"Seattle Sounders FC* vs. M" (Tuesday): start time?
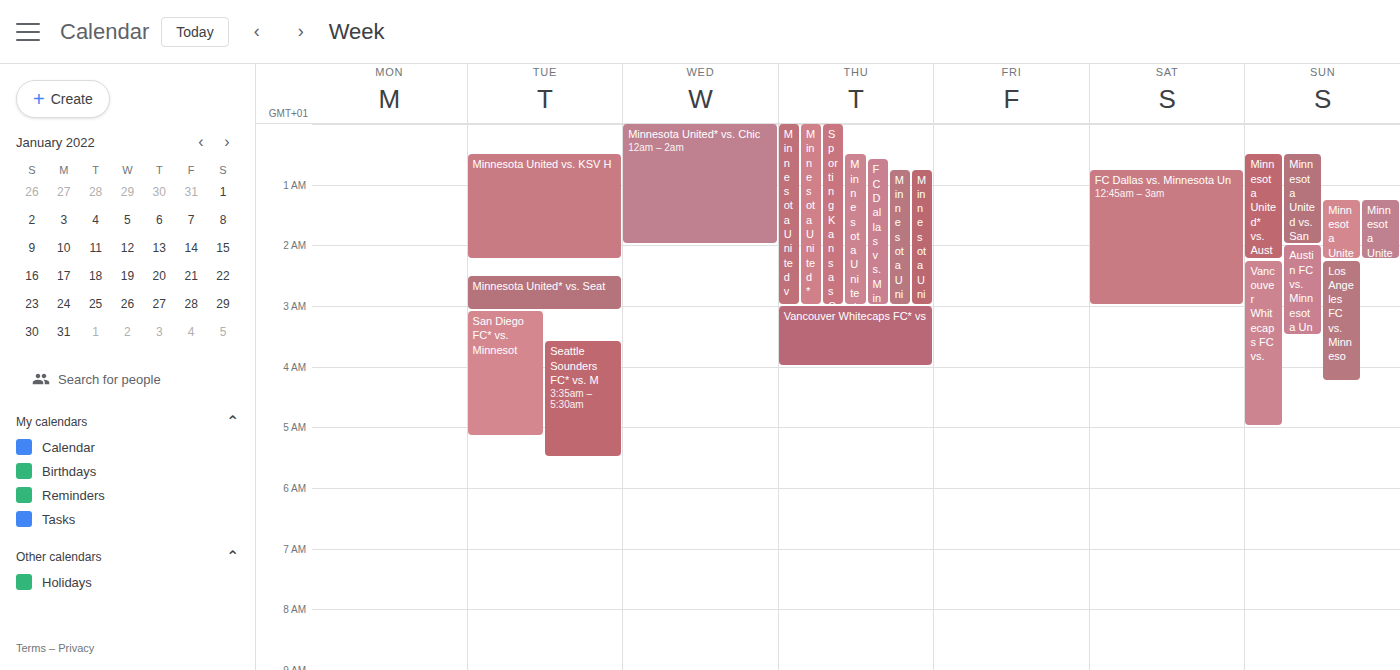
3:35 AM